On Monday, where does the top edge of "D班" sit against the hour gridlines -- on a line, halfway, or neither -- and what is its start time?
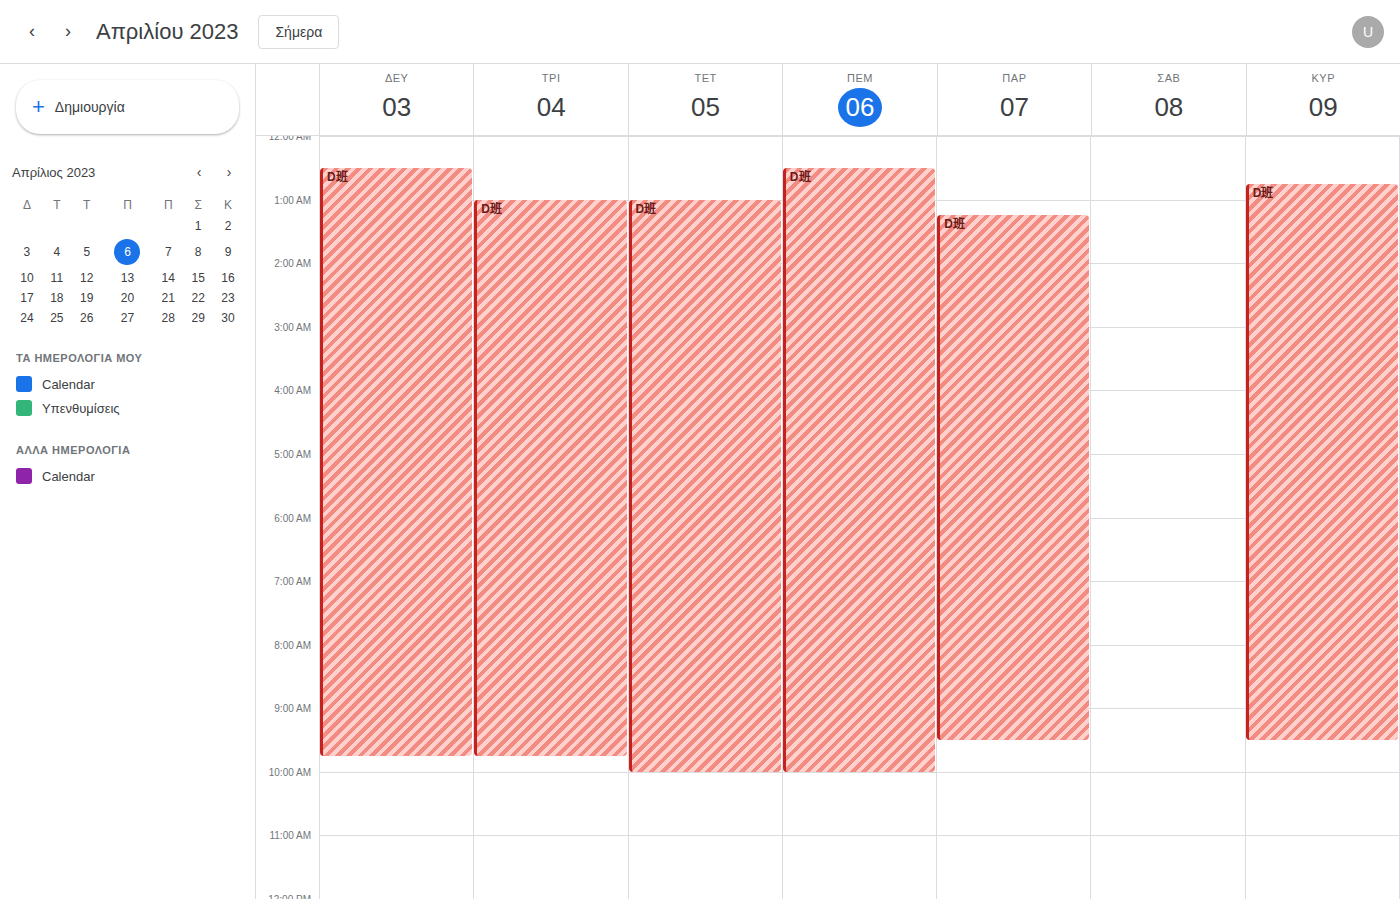
00:30 -- halfway between the 00:00 and 01:00 lines.